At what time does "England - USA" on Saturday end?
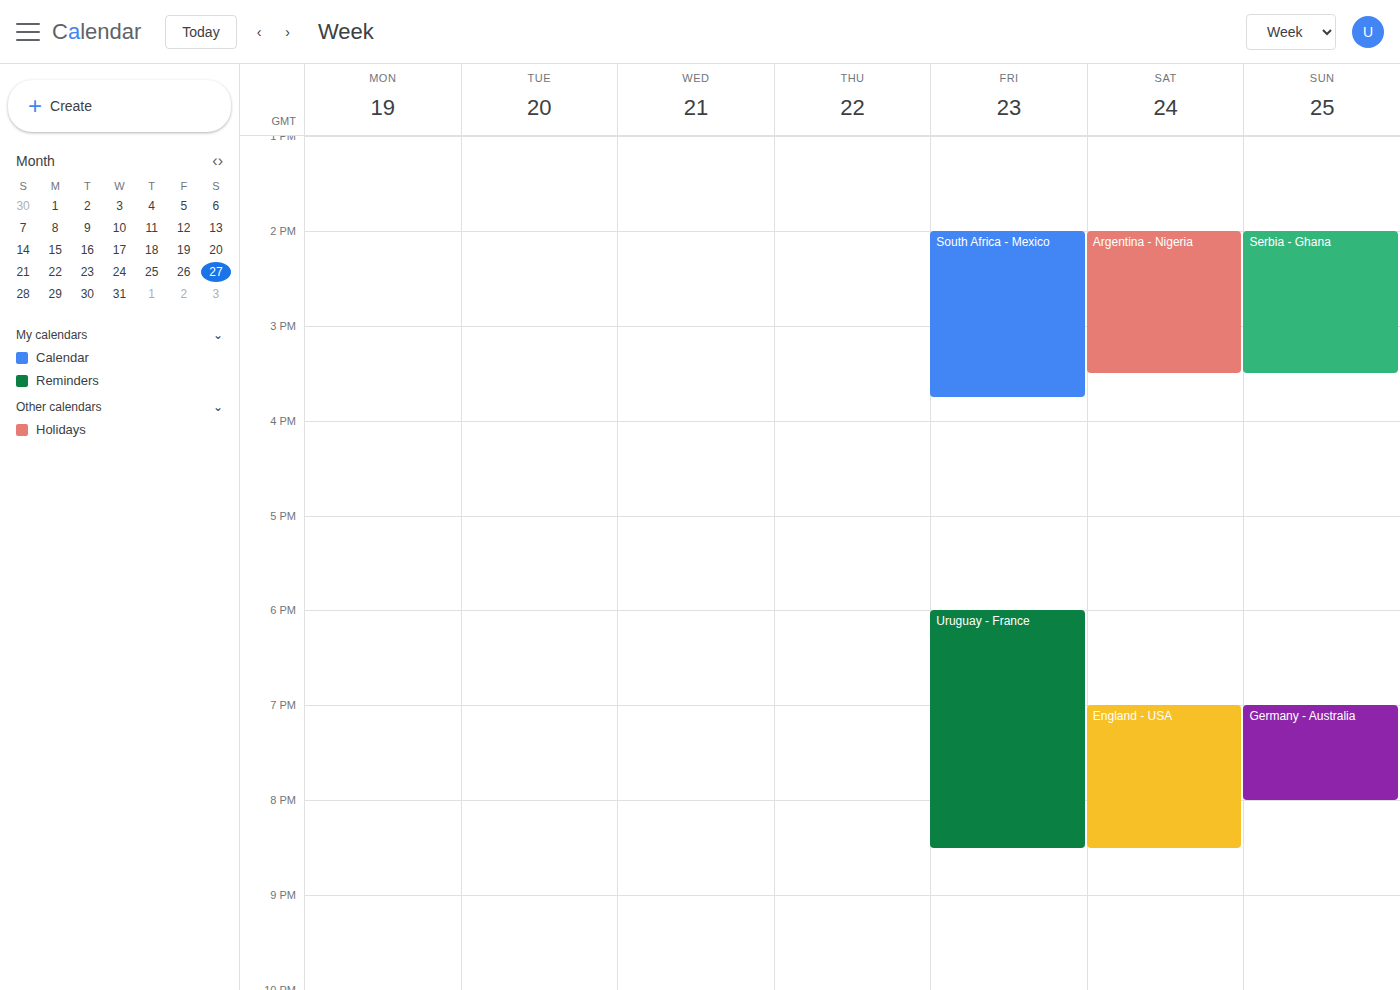
8:30 PM